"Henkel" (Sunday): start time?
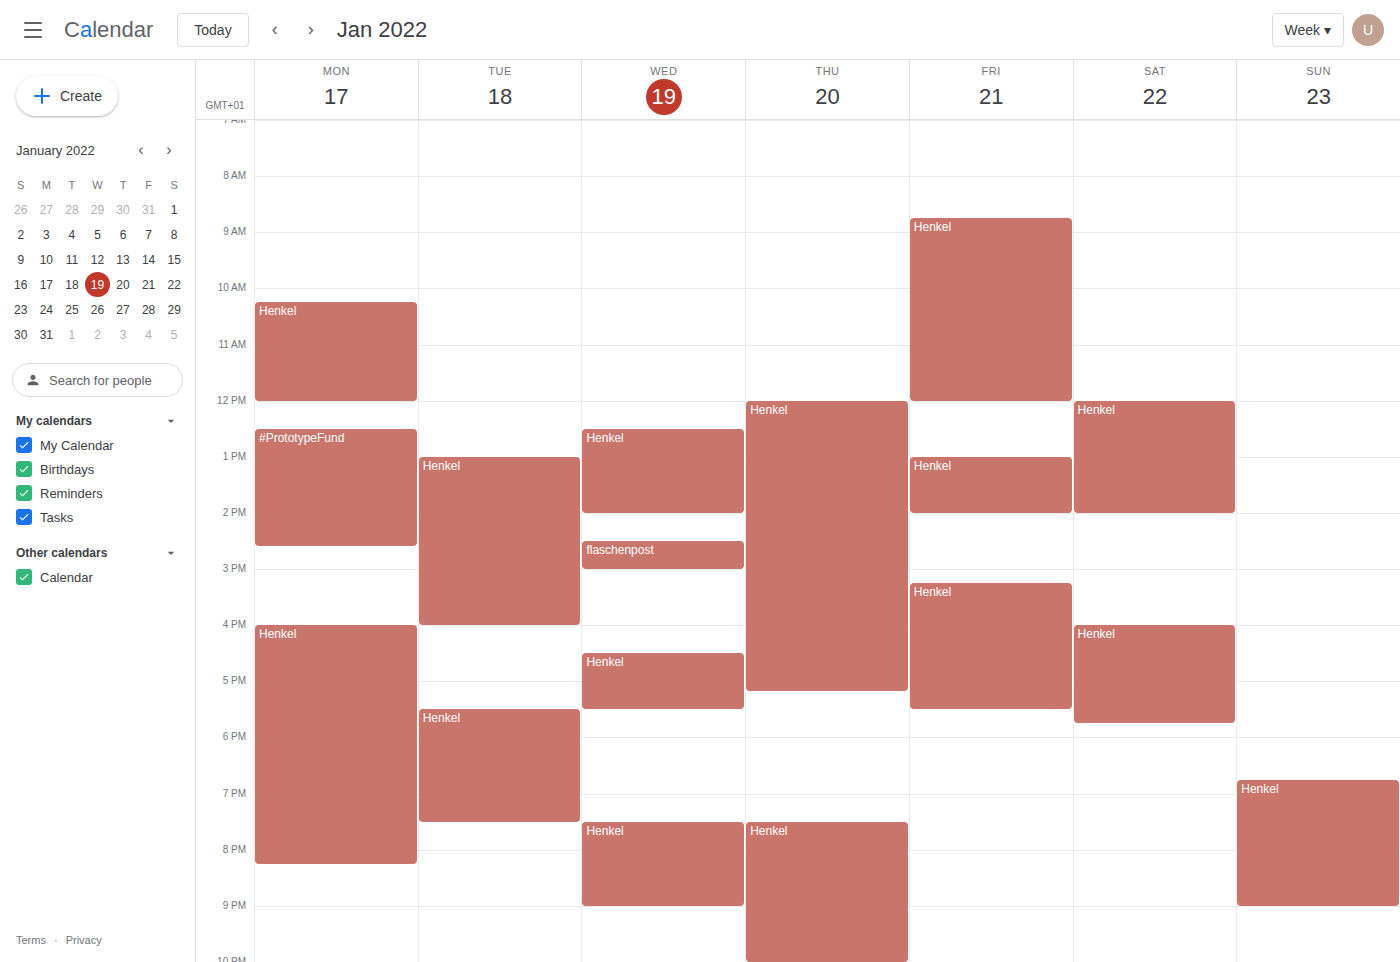
6:45 PM